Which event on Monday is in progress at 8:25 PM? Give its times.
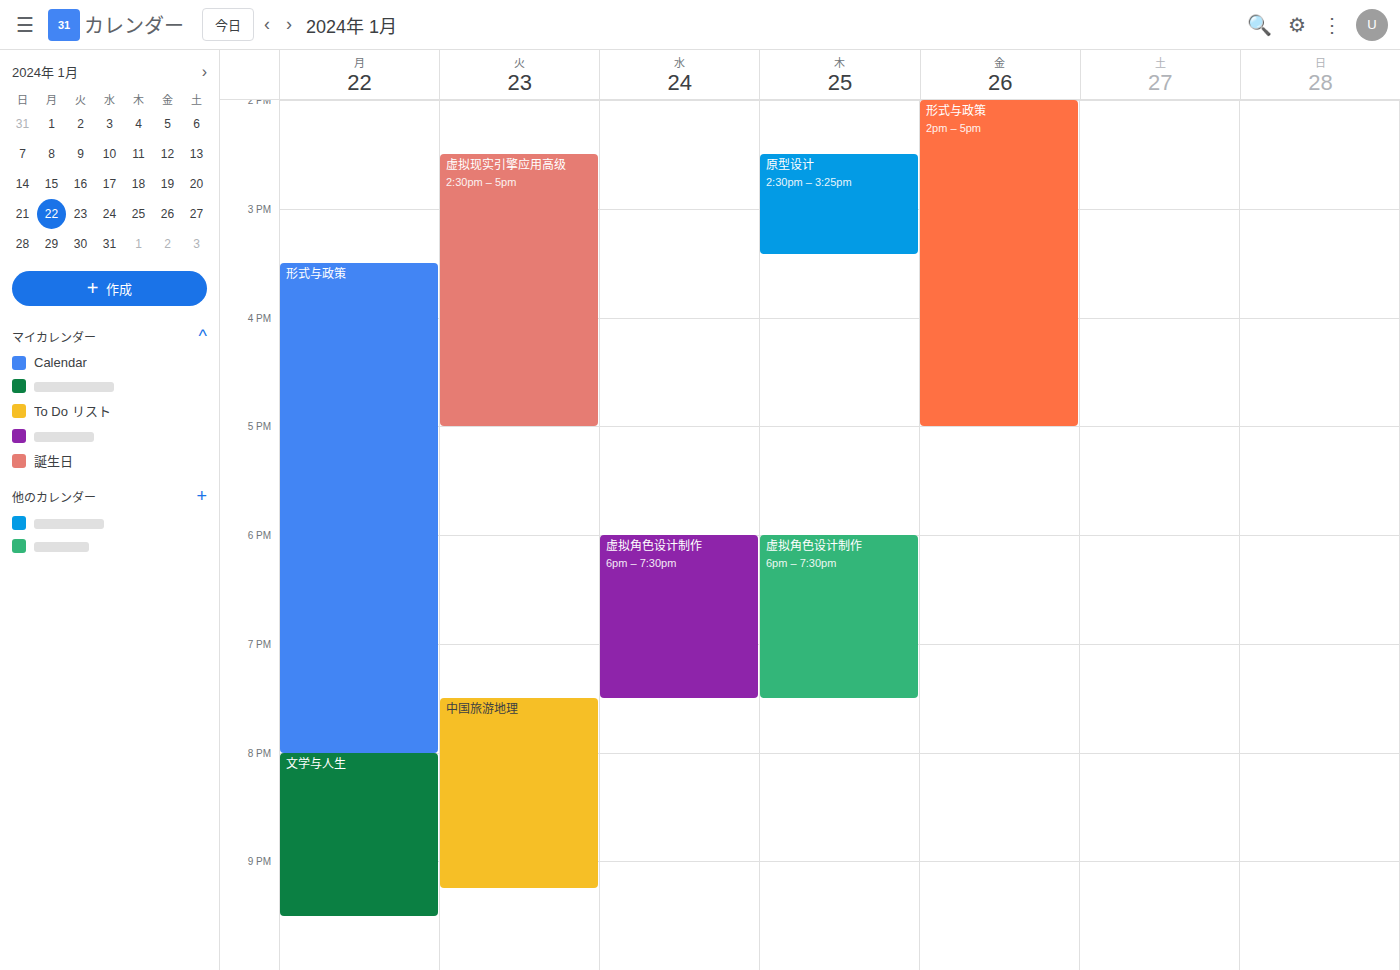
"文学与人生", 8:00 PM to 9:30 PM